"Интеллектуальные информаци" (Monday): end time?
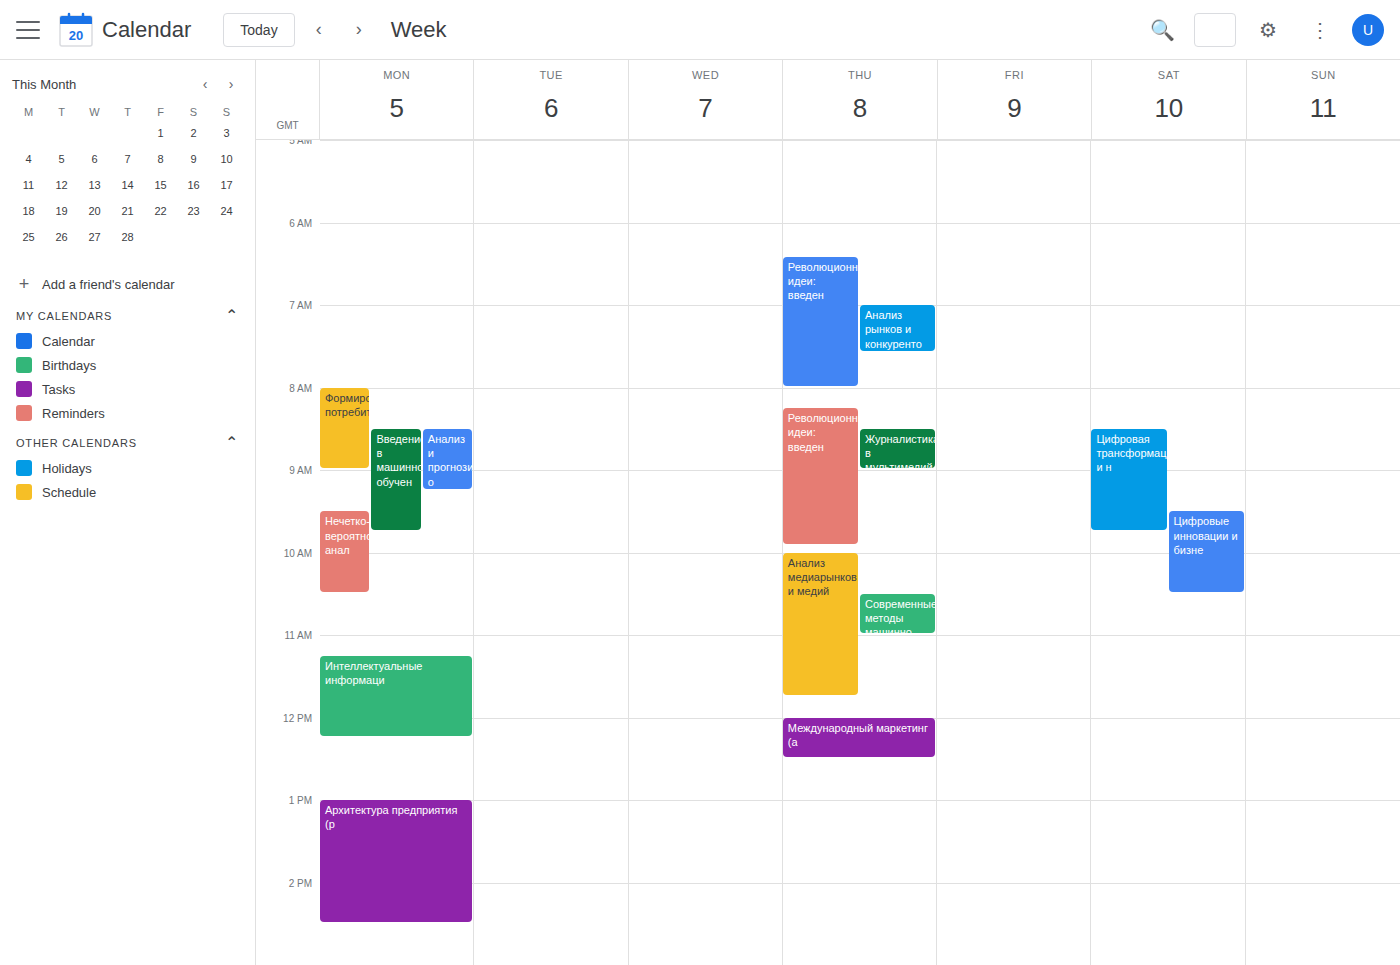
12:15